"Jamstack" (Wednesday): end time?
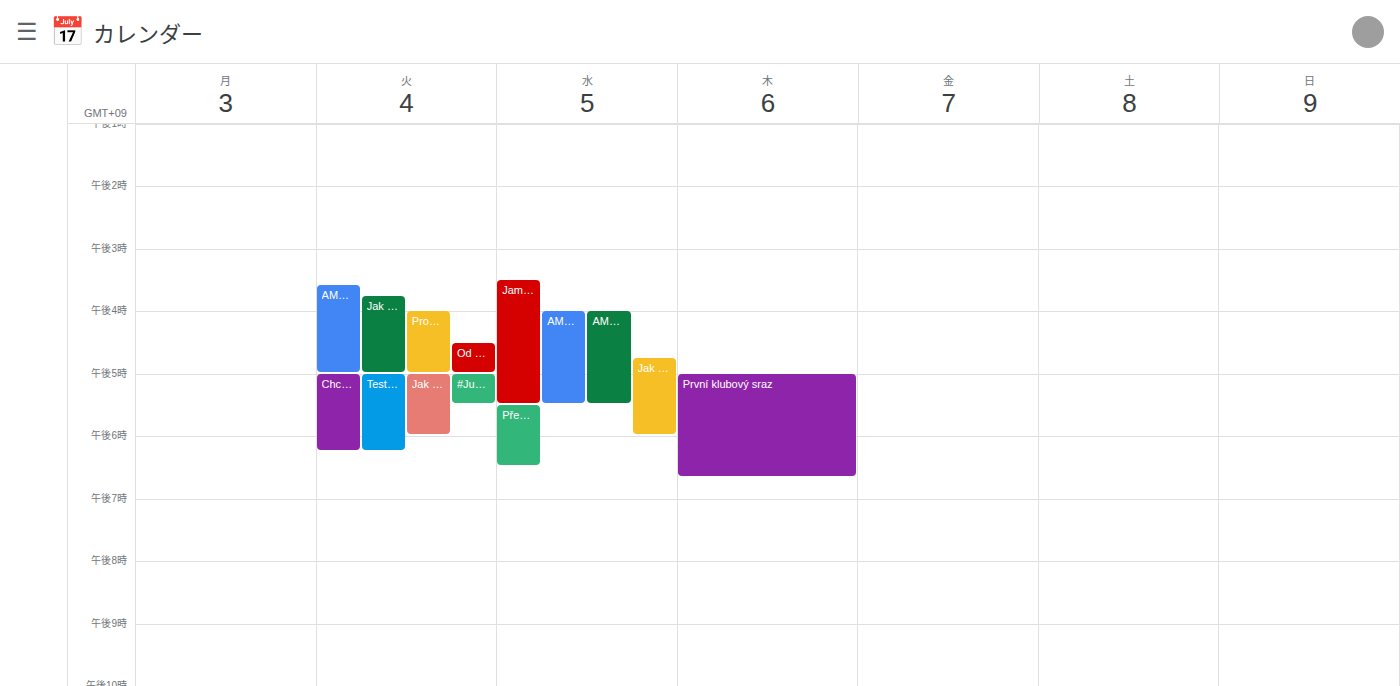
5:30 PM